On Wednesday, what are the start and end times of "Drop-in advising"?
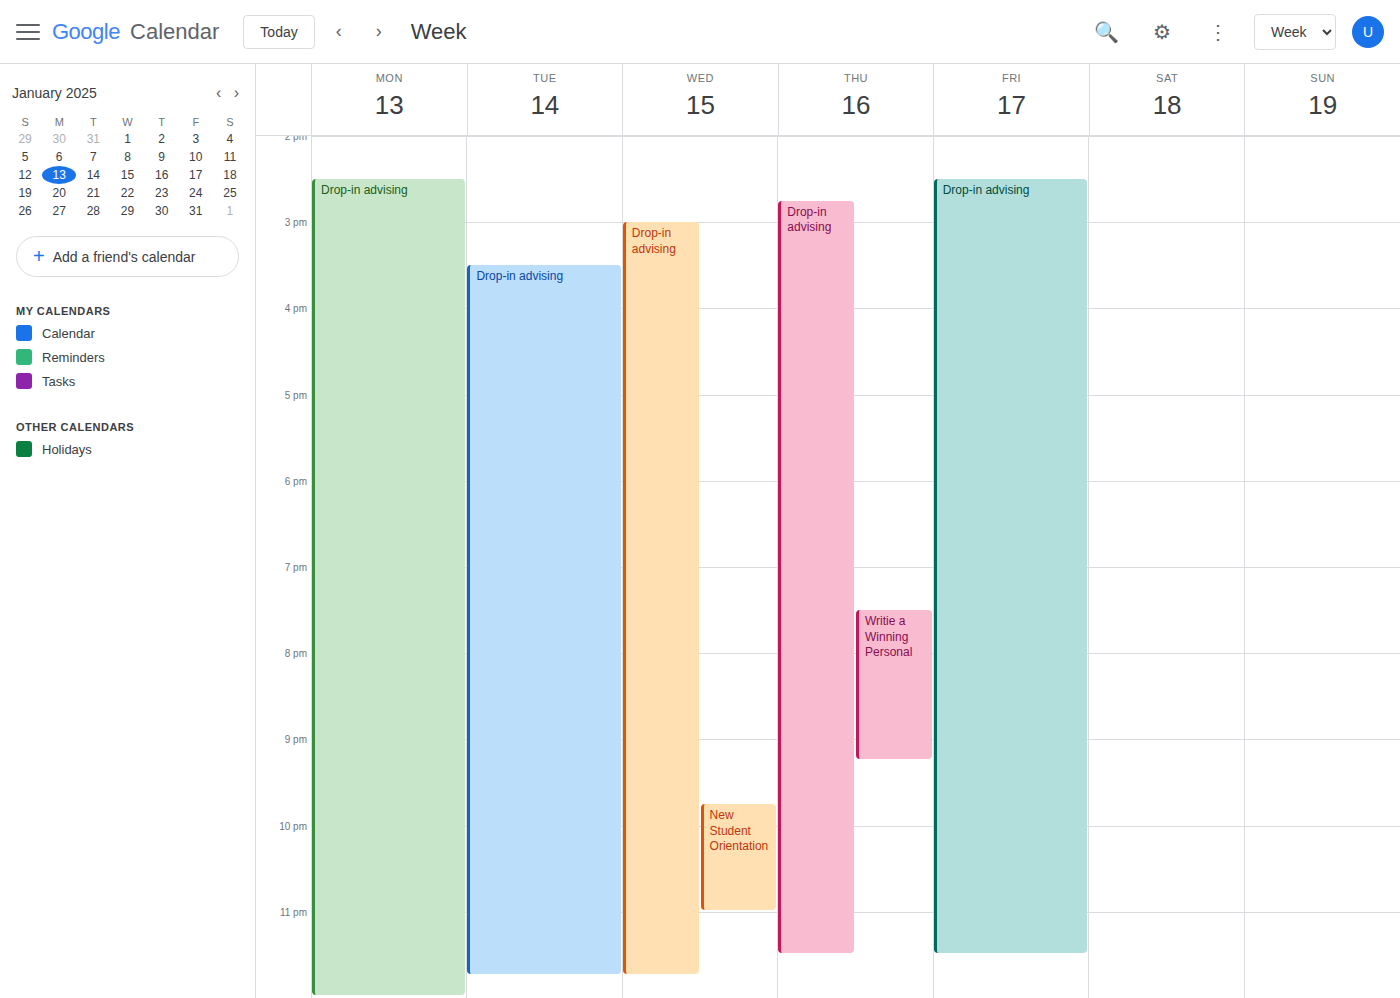
3:00 PM to 11:45 PM